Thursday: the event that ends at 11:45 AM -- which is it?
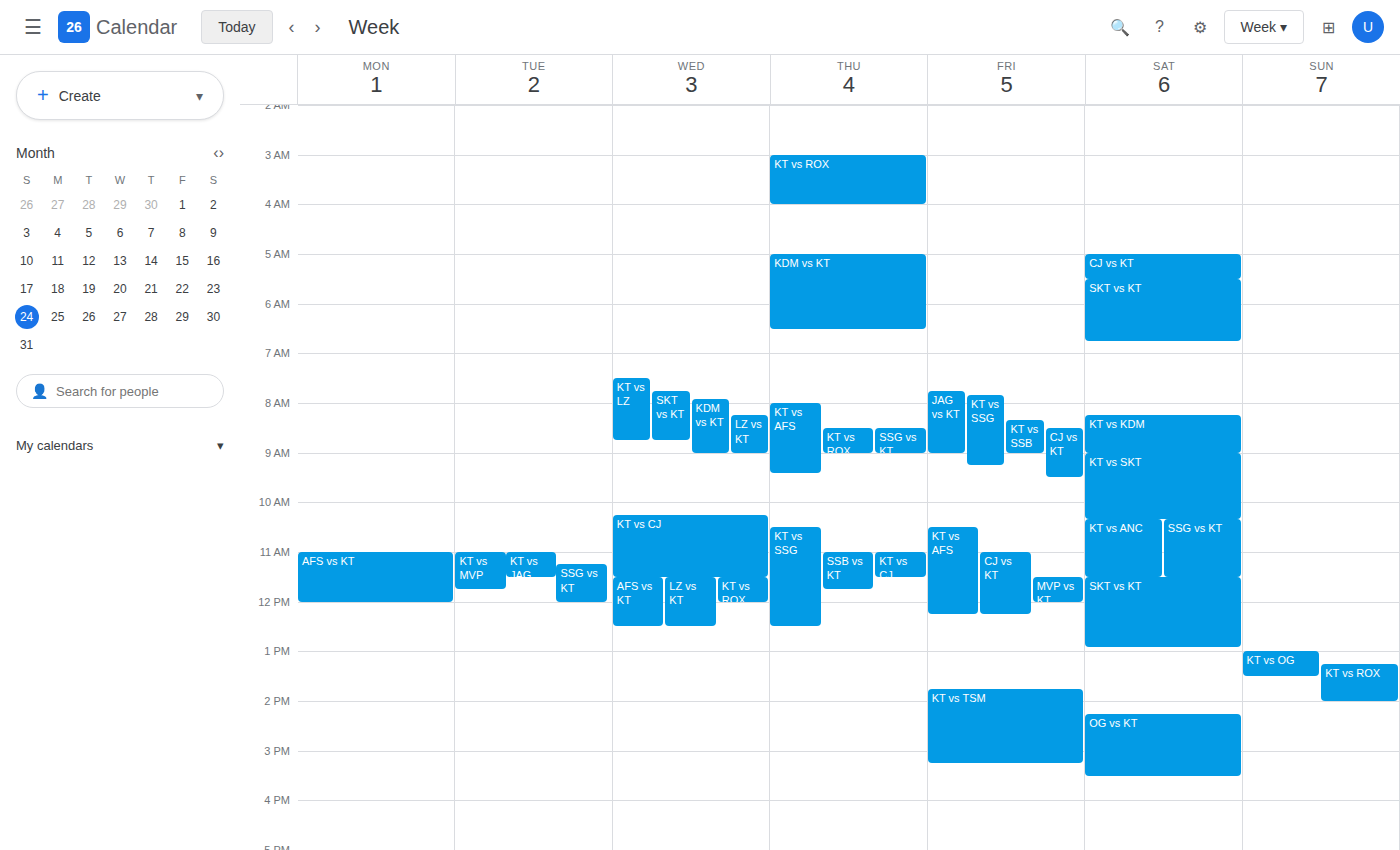
"SSB vs KT"